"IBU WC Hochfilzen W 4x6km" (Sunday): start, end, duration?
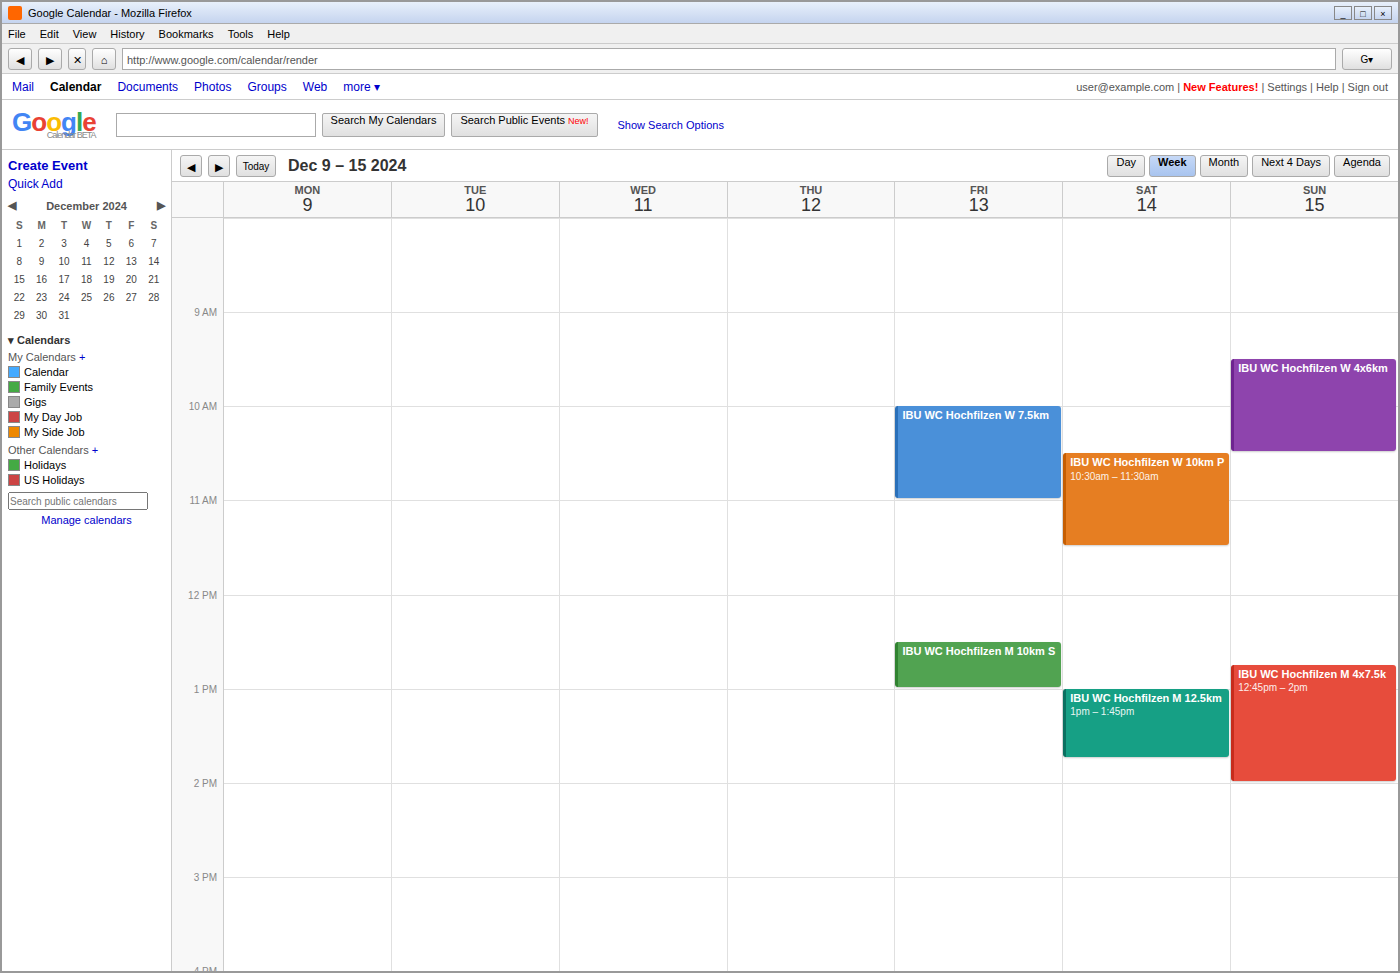
9:30 AM to 10:30 AM, 1 hour